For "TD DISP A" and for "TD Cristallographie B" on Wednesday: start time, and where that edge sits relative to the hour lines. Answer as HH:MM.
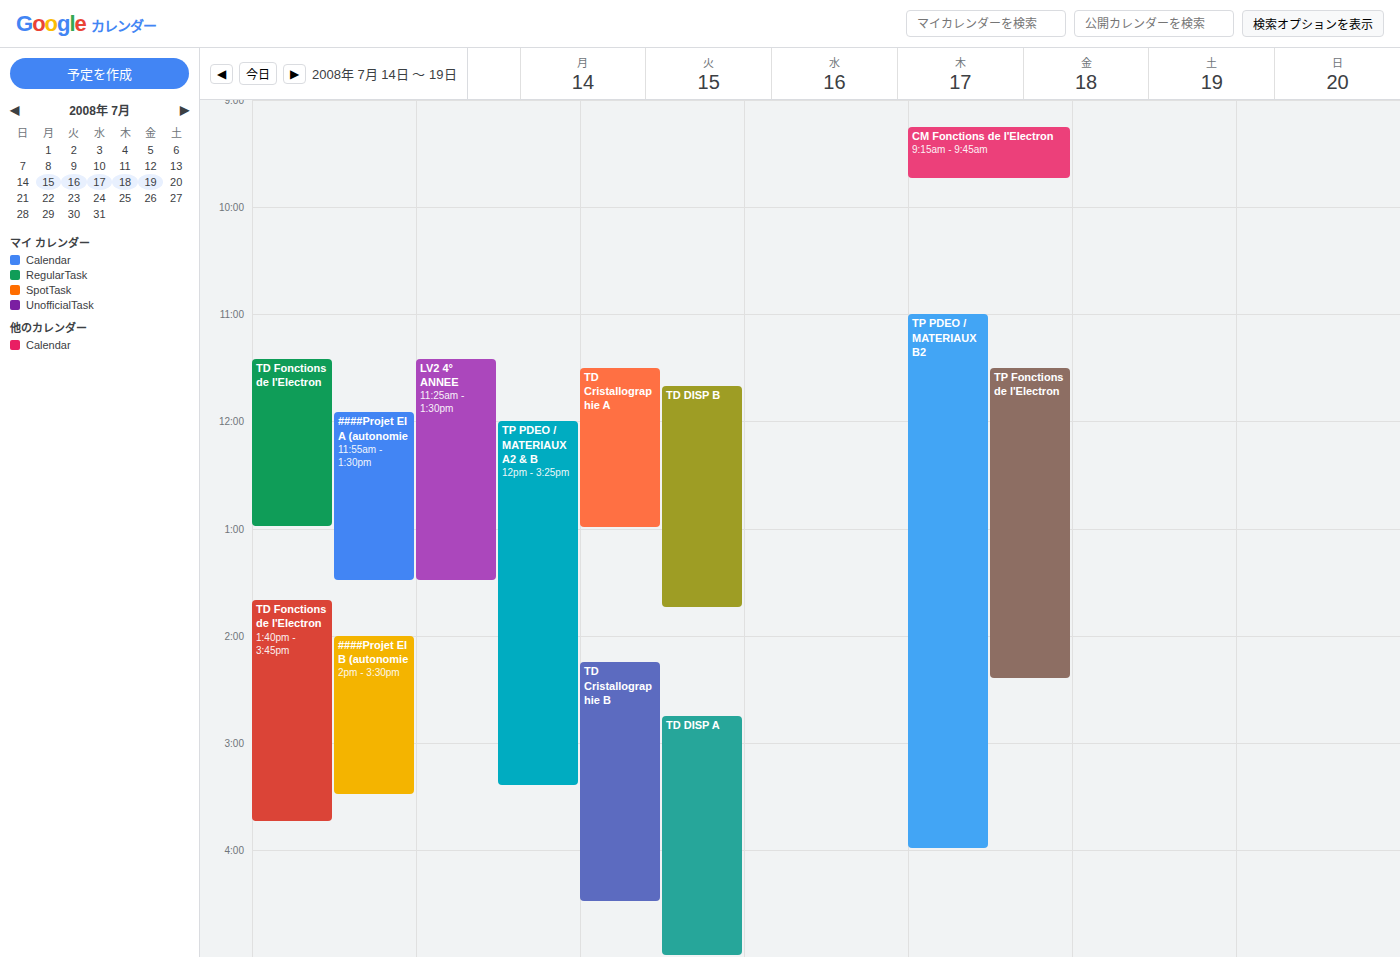
"TD DISP A": 14:45, neither: three quarters of the way from the 14:00 line to the 15:00 line. "TD Cristallographie B": 14:15, neither: a quarter of the way from the 14:00 line to the 15:00 line.